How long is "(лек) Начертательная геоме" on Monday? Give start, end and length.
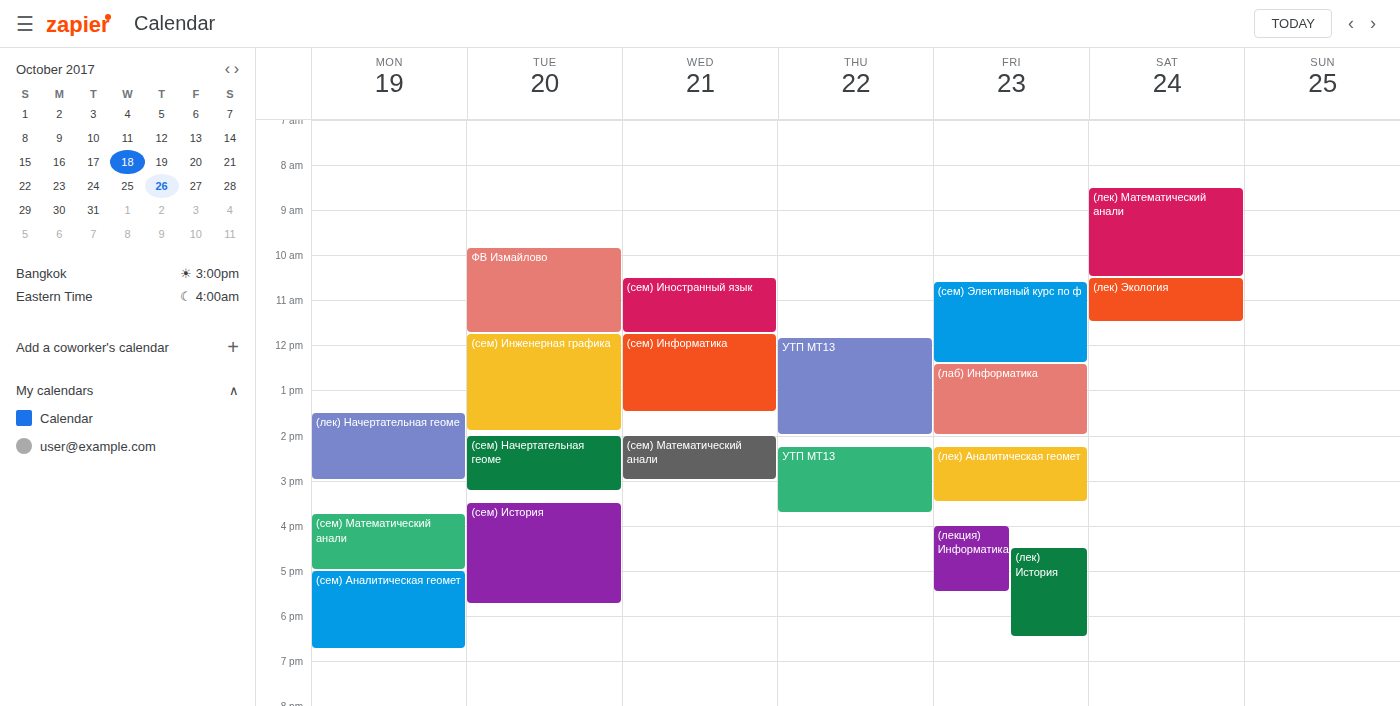
1:30 PM to 3:00 PM, 1 hour 30 minutes